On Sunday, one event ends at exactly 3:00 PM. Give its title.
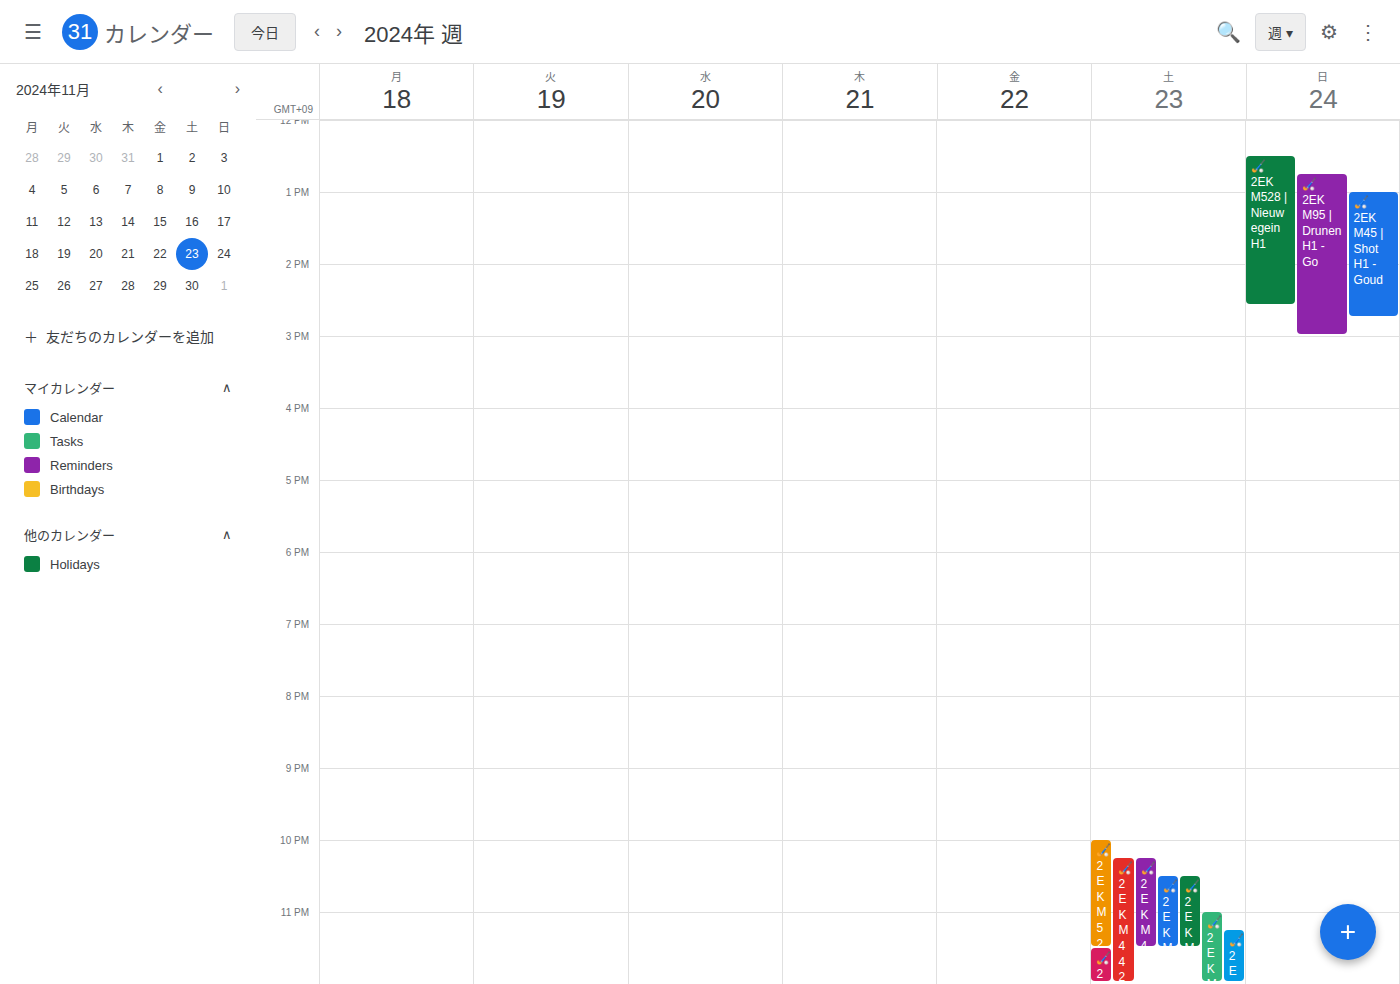
"🏑 2EK M95 | Drunen H1 - Go"